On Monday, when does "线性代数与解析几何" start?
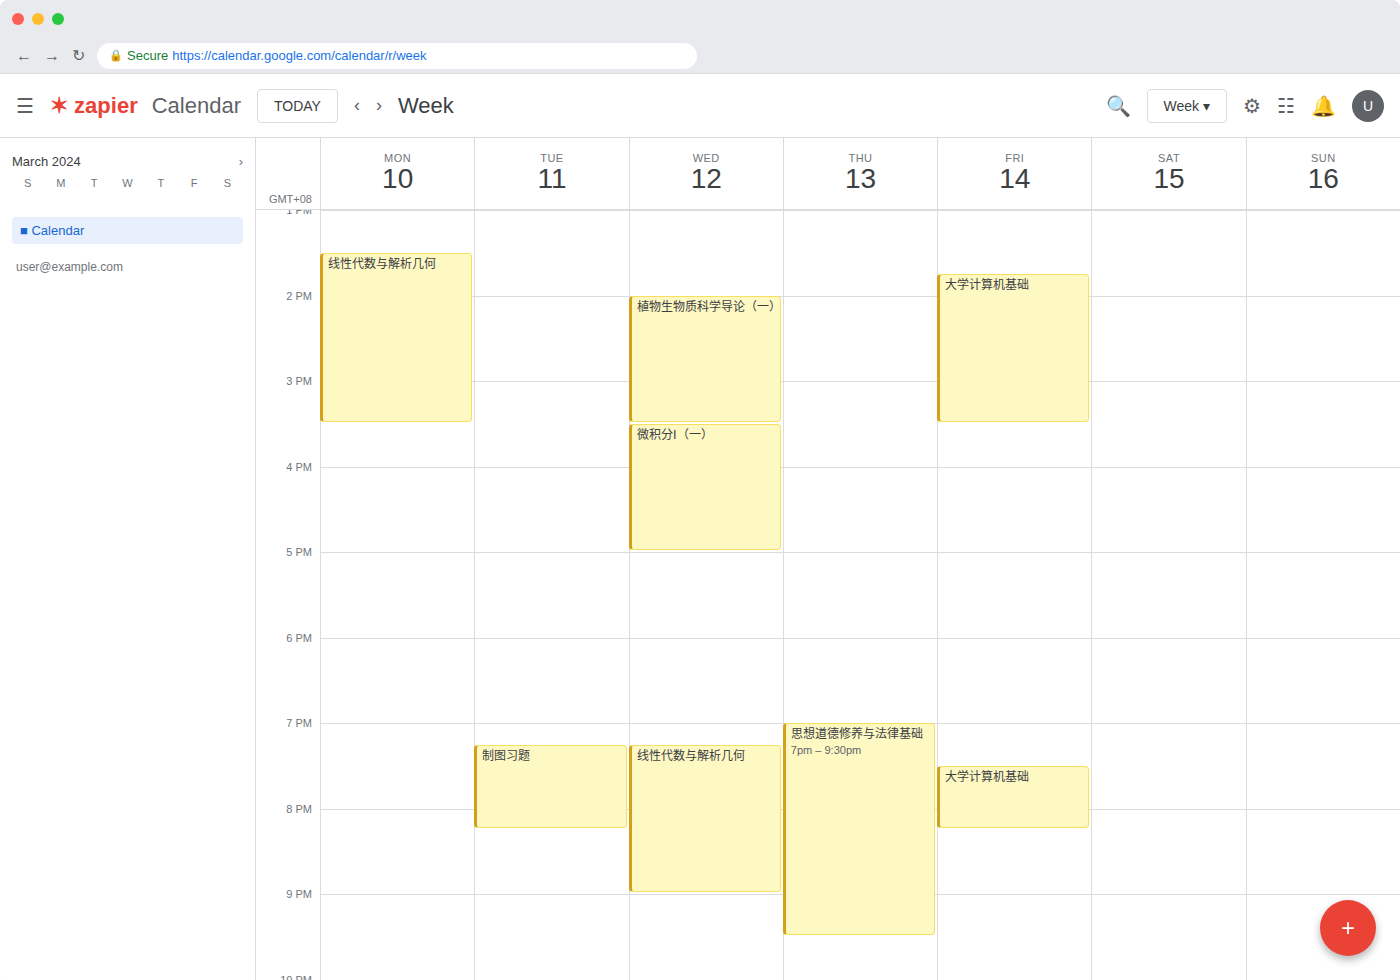
1:30 PM